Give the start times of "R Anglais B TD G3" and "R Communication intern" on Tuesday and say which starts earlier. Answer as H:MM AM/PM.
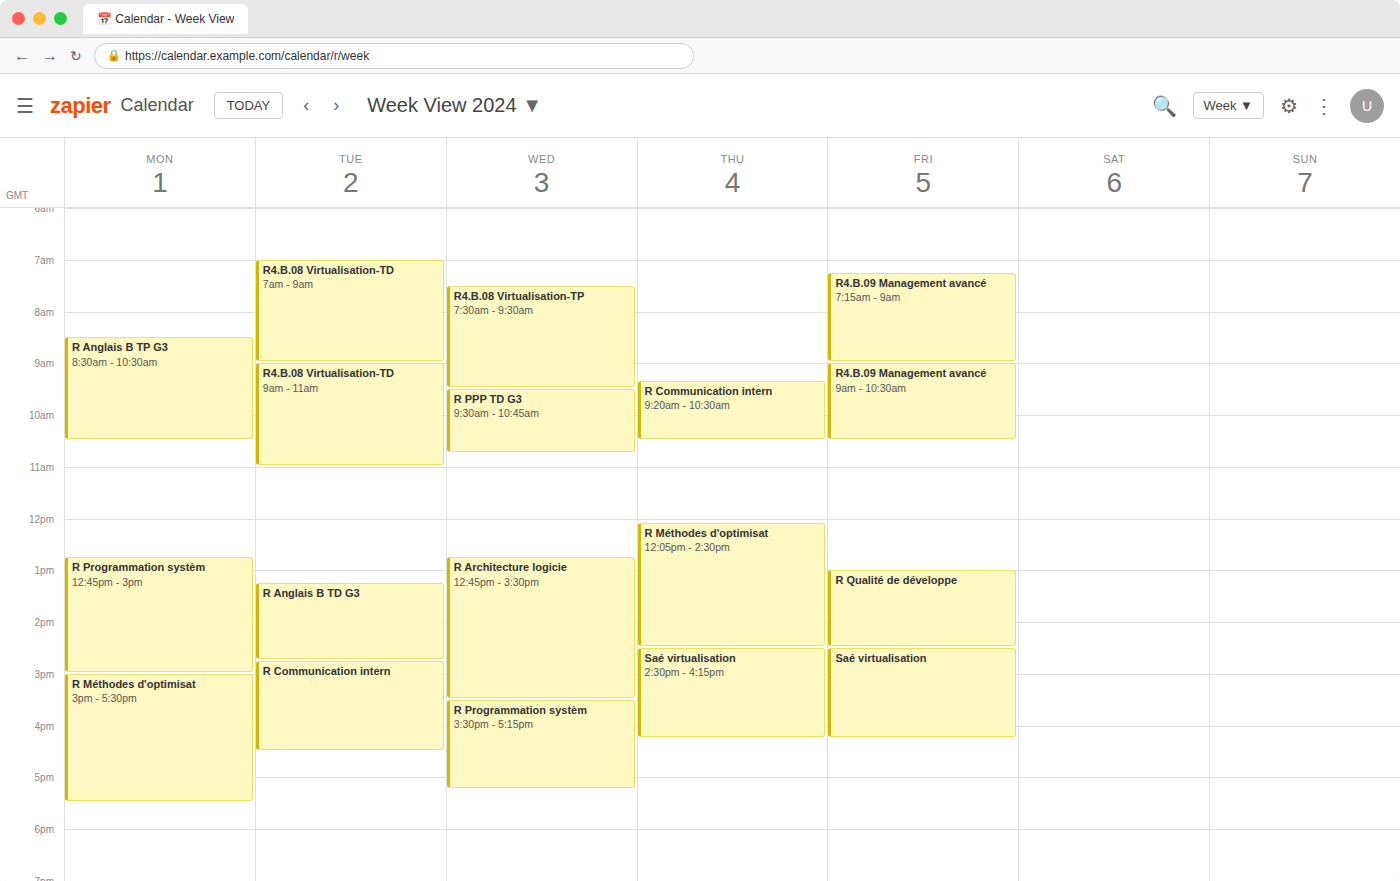
"R Anglais B TD G3" 1:15 PM; "R Communication intern" 2:45 PM.